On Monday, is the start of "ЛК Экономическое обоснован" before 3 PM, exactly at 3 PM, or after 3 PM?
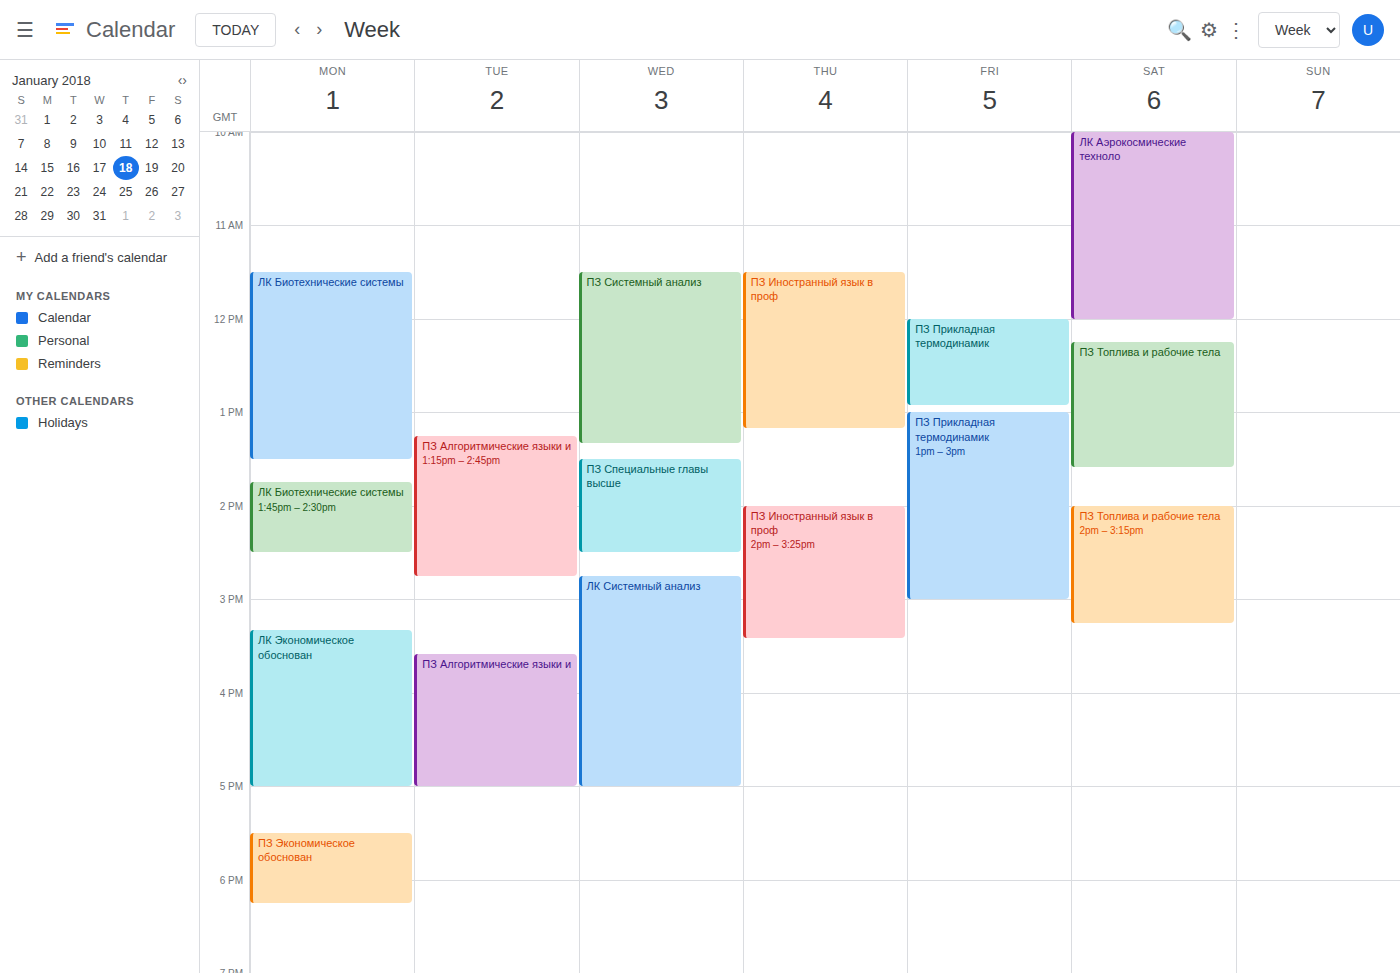
3:20 PM -- after 3 PM, 20 minutes below the 3 PM line.